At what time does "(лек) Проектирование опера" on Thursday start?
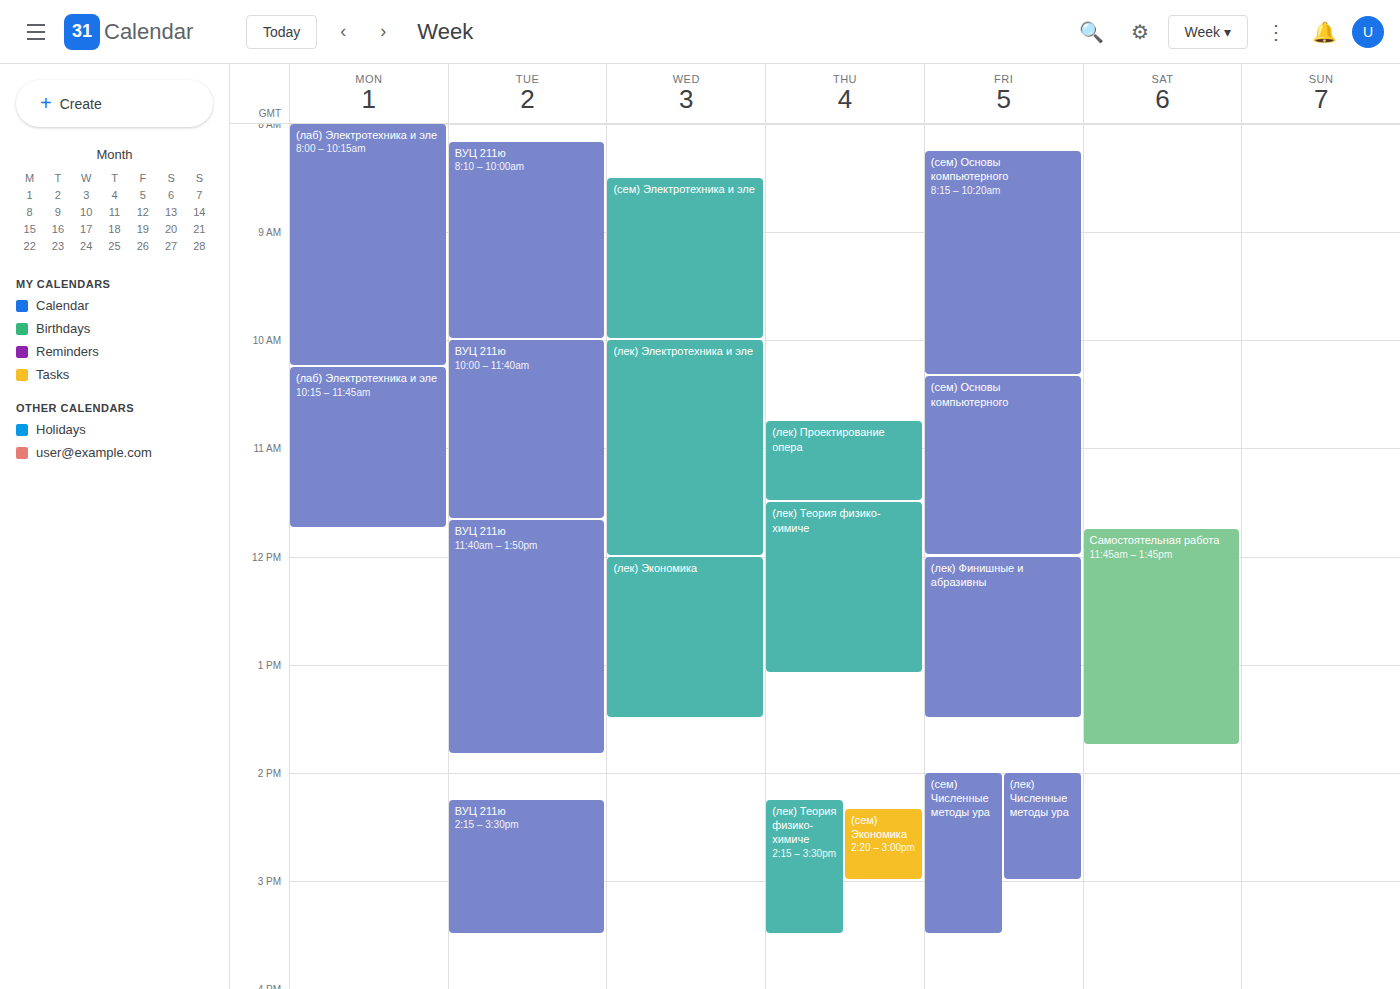
10:45 AM